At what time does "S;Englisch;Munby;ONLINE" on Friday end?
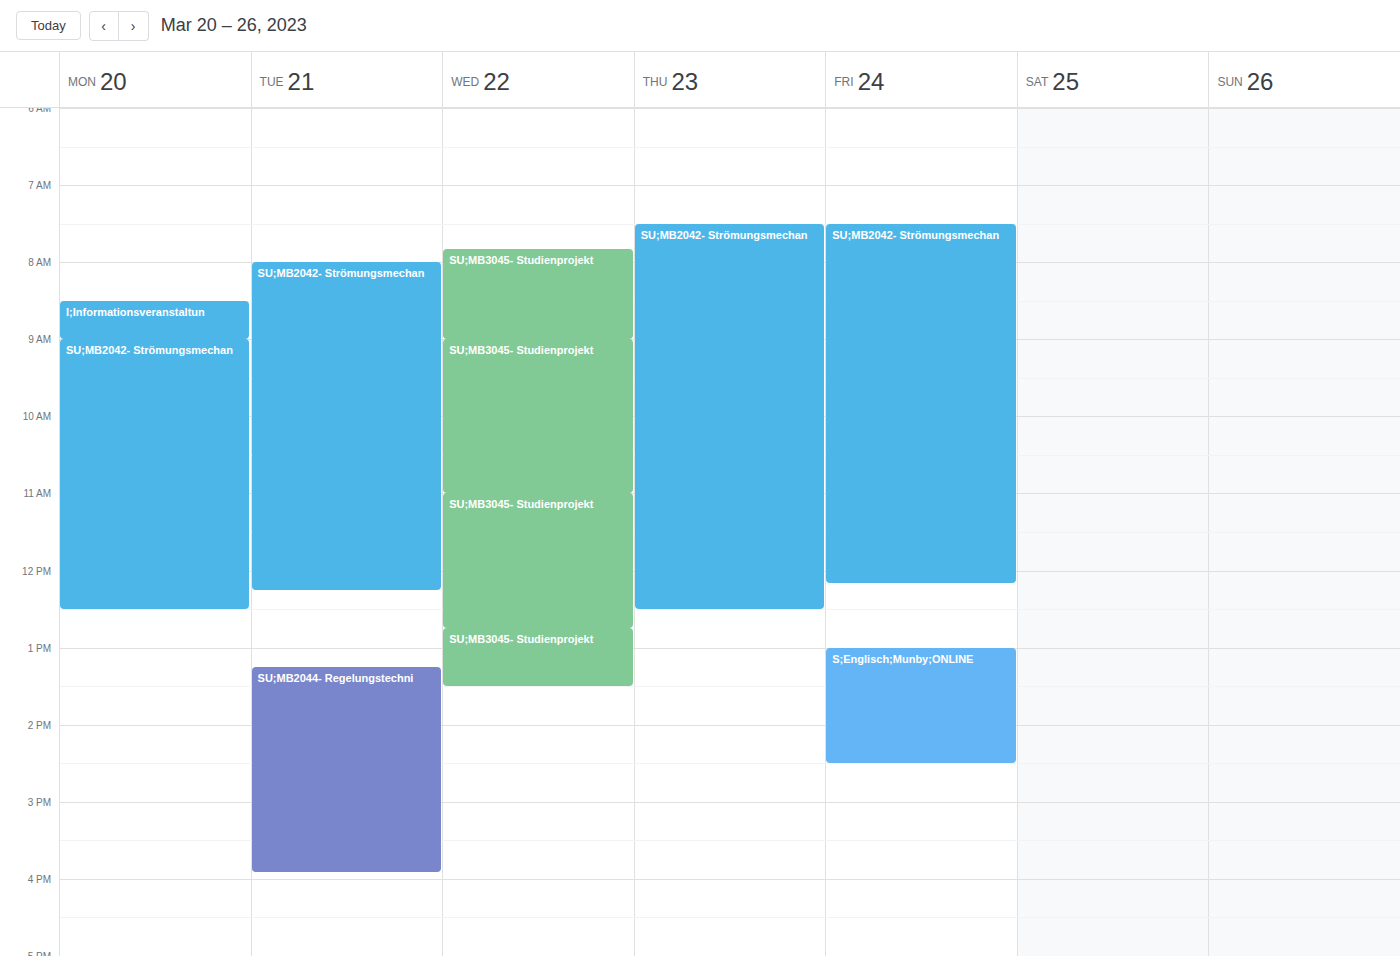
2:30 PM